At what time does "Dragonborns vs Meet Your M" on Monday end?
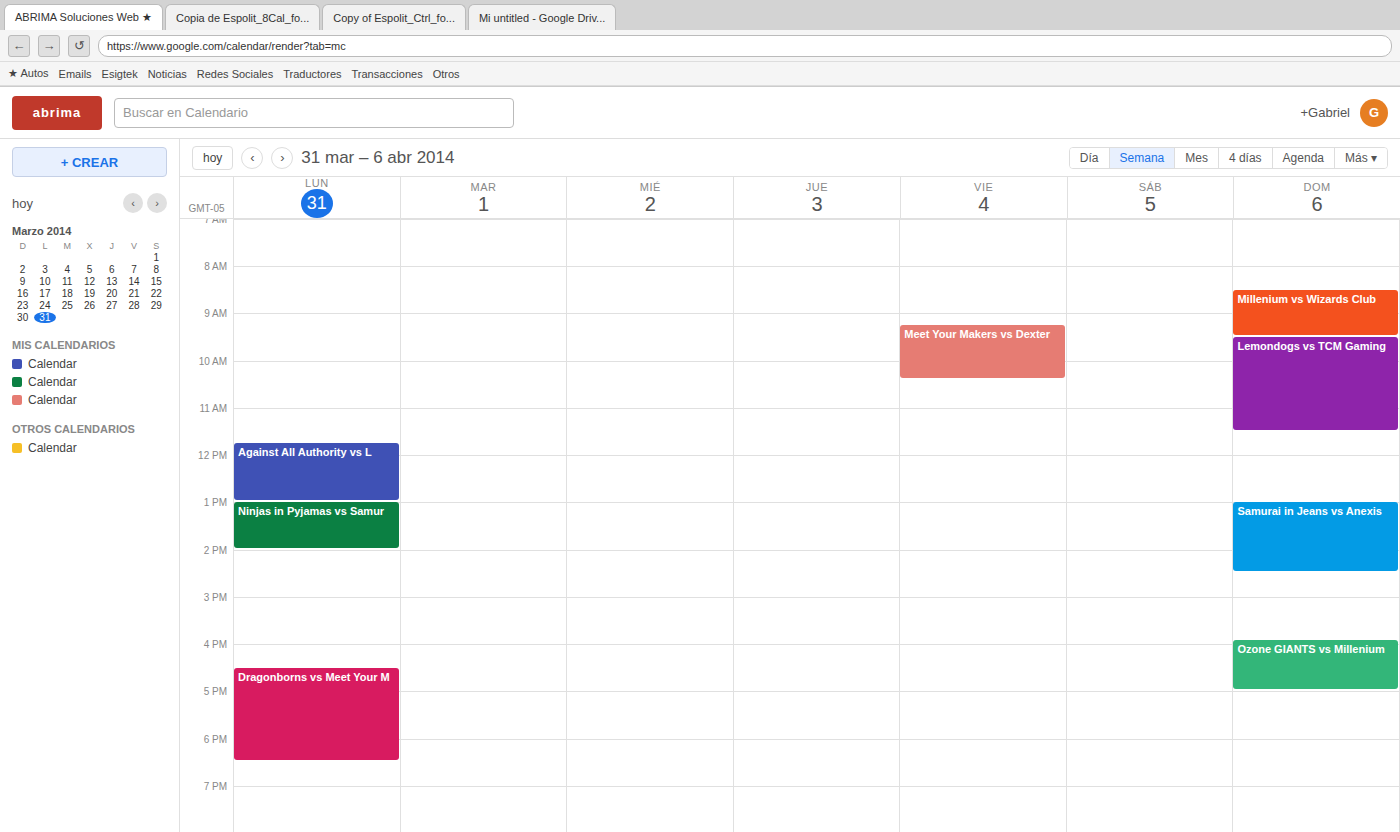
6:30 PM